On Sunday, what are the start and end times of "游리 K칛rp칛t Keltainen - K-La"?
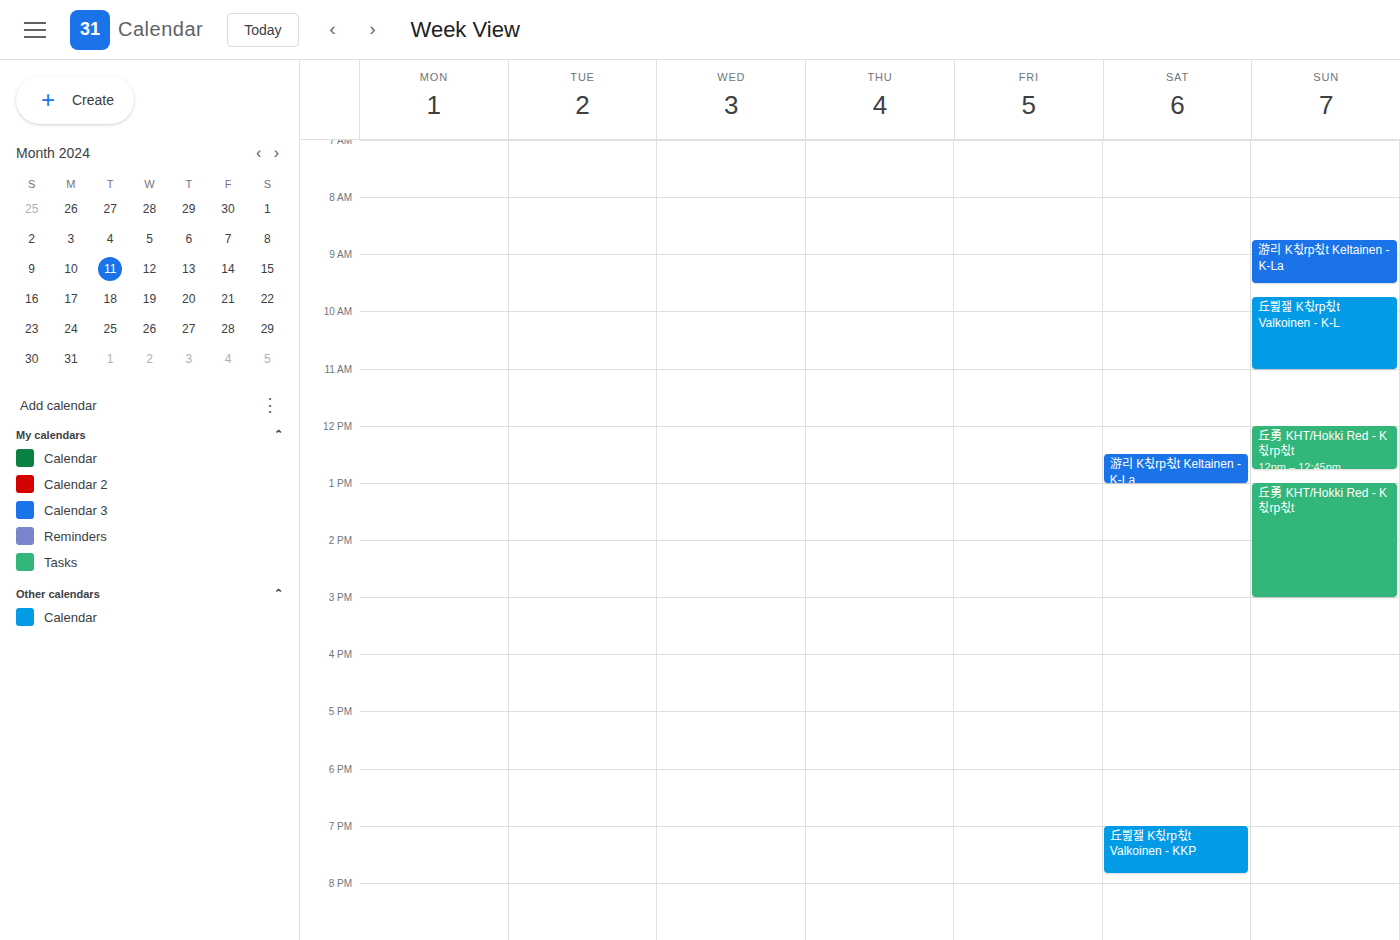
8:45 AM to 9:30 AM